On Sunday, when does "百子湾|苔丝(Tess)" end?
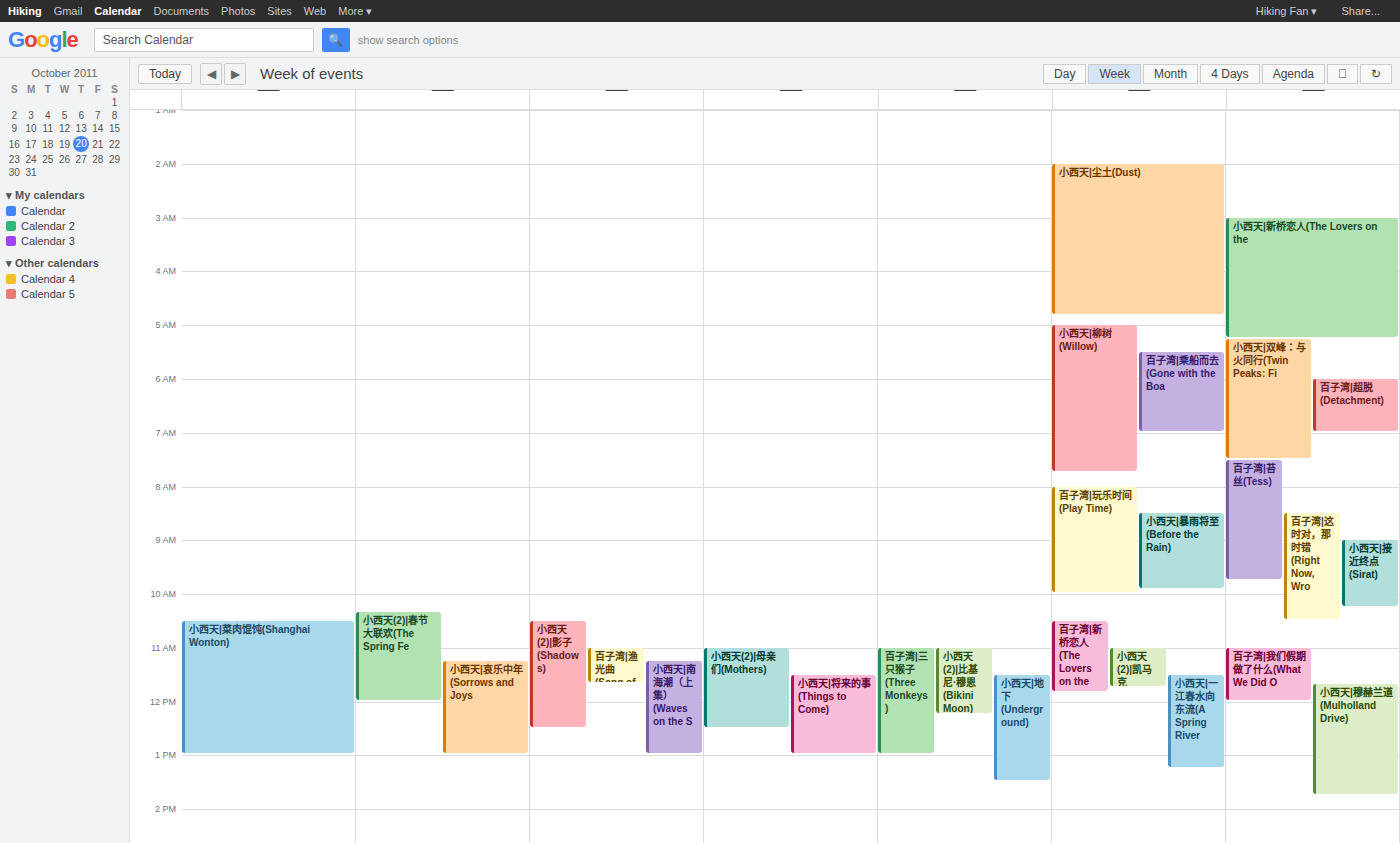
9:45 AM